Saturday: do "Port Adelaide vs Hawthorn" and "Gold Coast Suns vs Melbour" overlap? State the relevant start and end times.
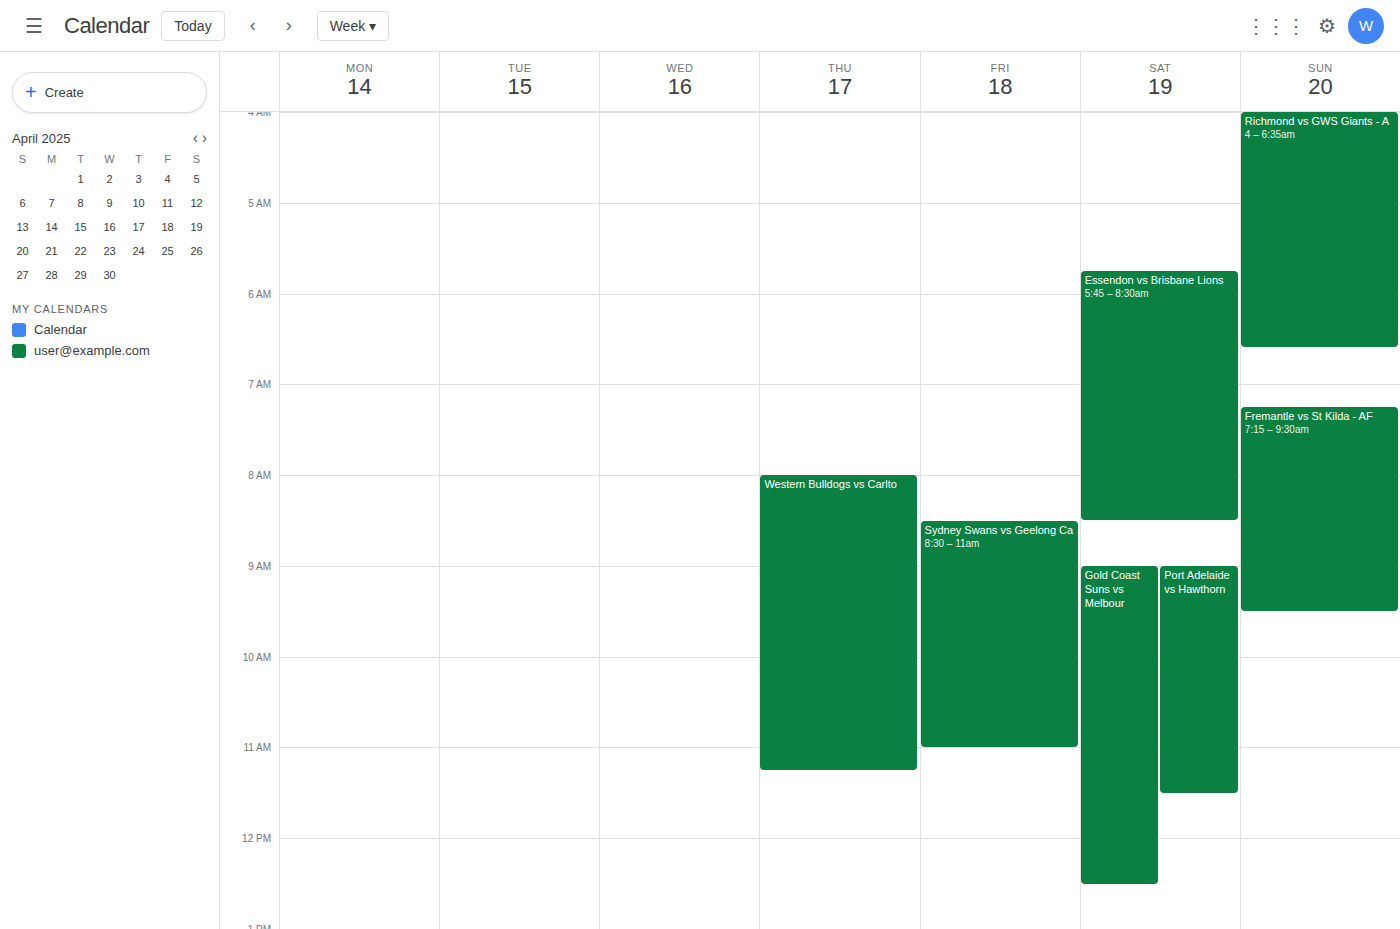
"Port Adelaide vs Hawthorn" runs 09:00 to 11:30, inside "Gold Coast Suns vs Melbour" -- they overlap.